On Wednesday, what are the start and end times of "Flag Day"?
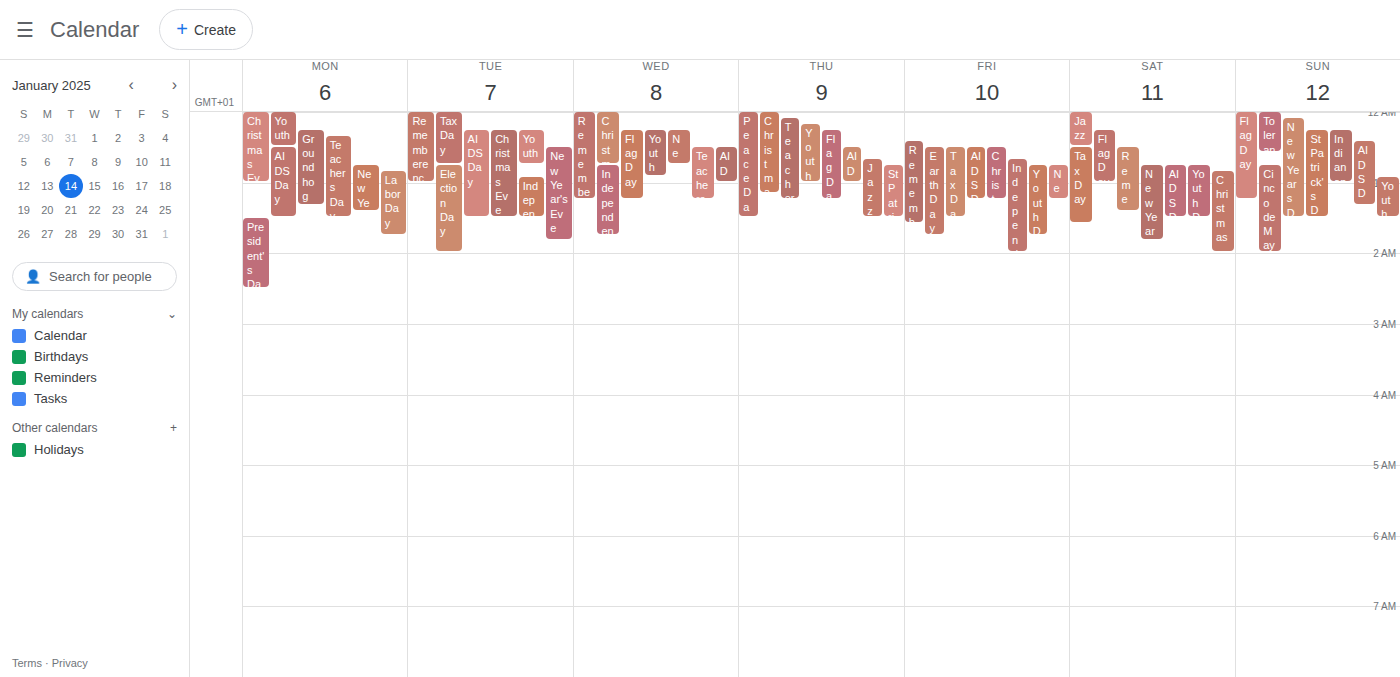
12:15 AM to 1:15 AM